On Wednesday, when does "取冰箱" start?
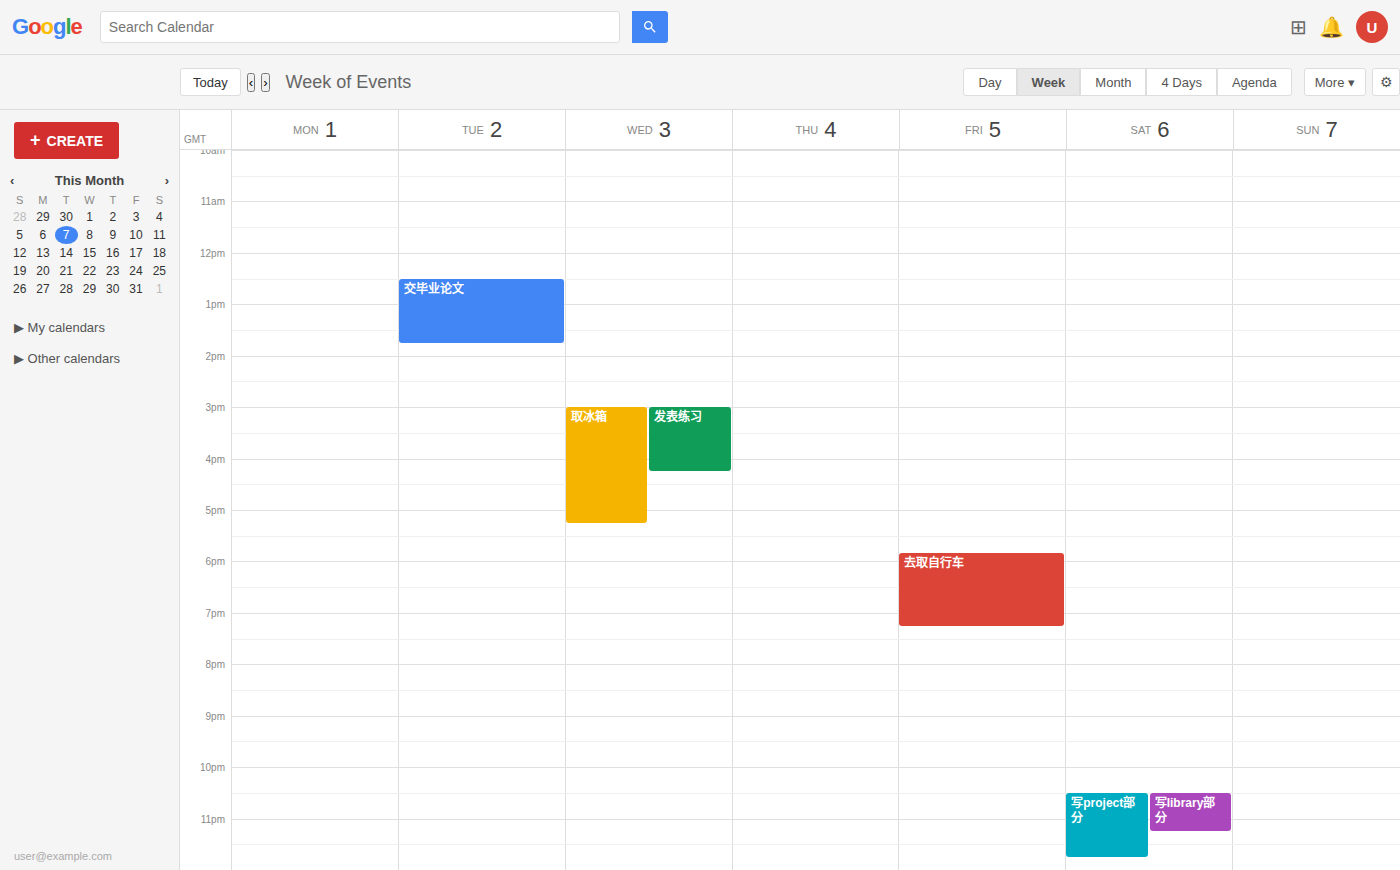
15:00